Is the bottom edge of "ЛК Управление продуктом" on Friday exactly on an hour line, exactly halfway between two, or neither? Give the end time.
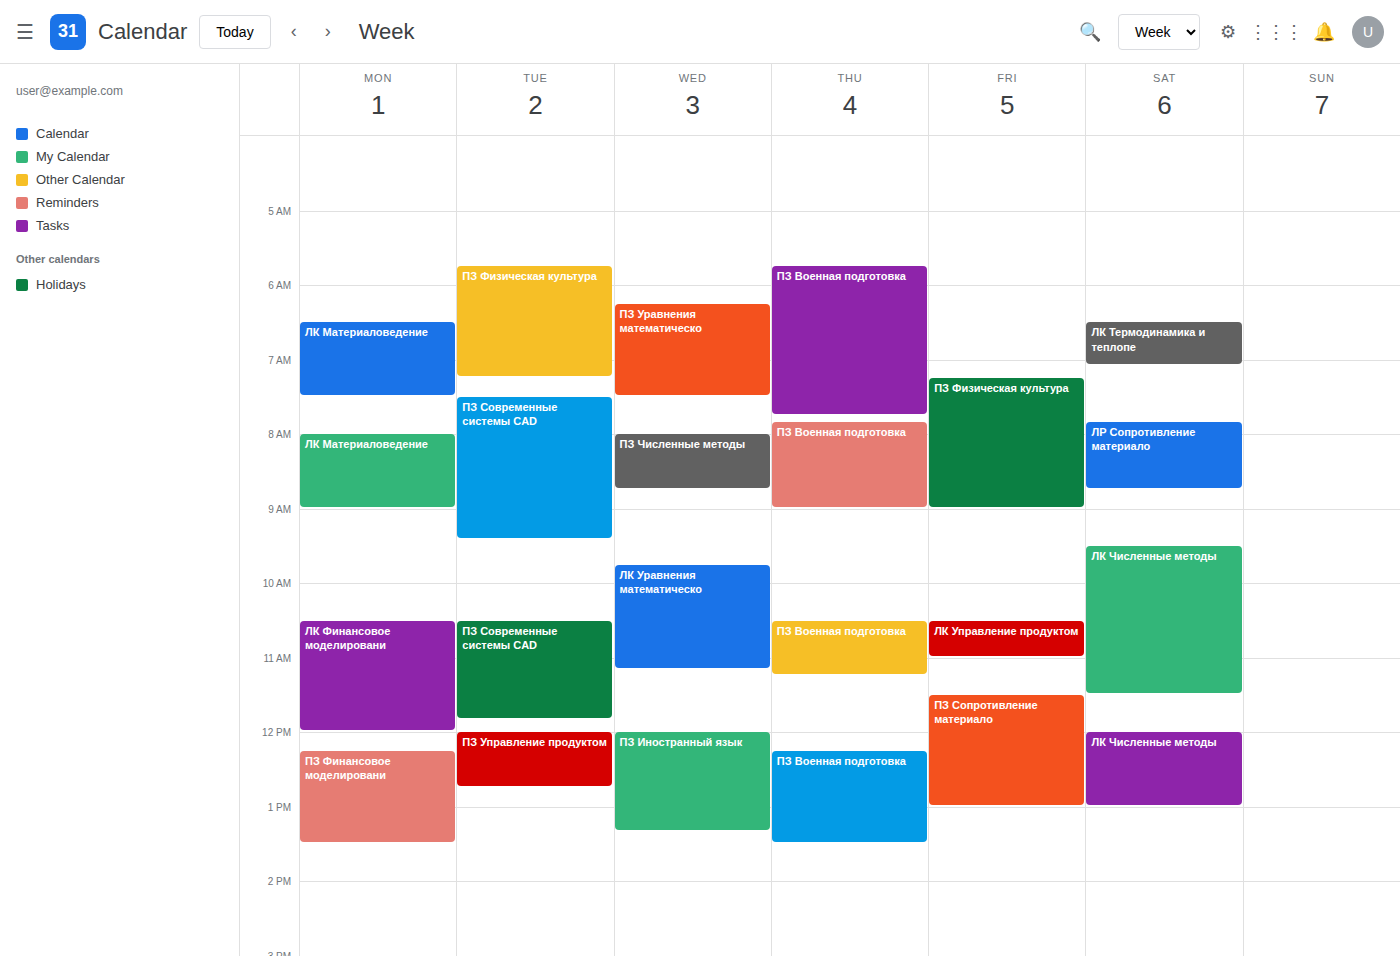
11:00 -- exactly on the 11:00 line.